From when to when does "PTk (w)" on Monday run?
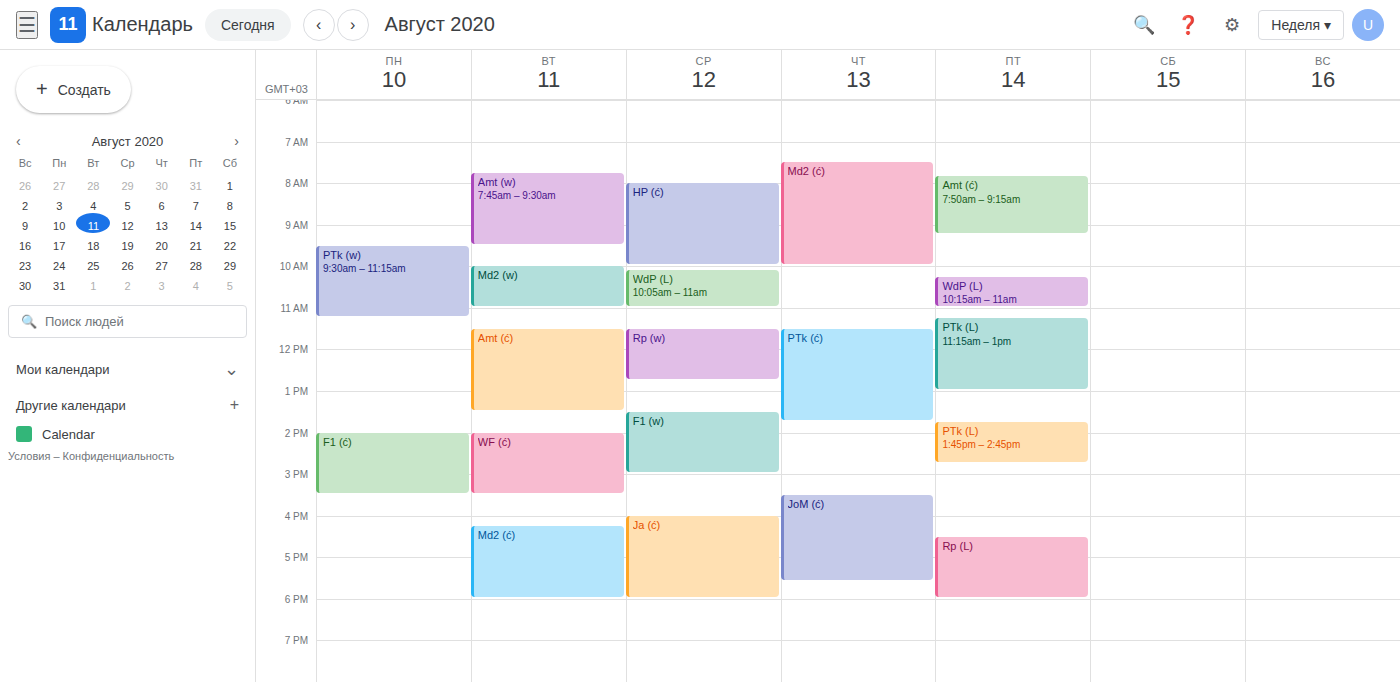
9:30 AM to 11:15 AM